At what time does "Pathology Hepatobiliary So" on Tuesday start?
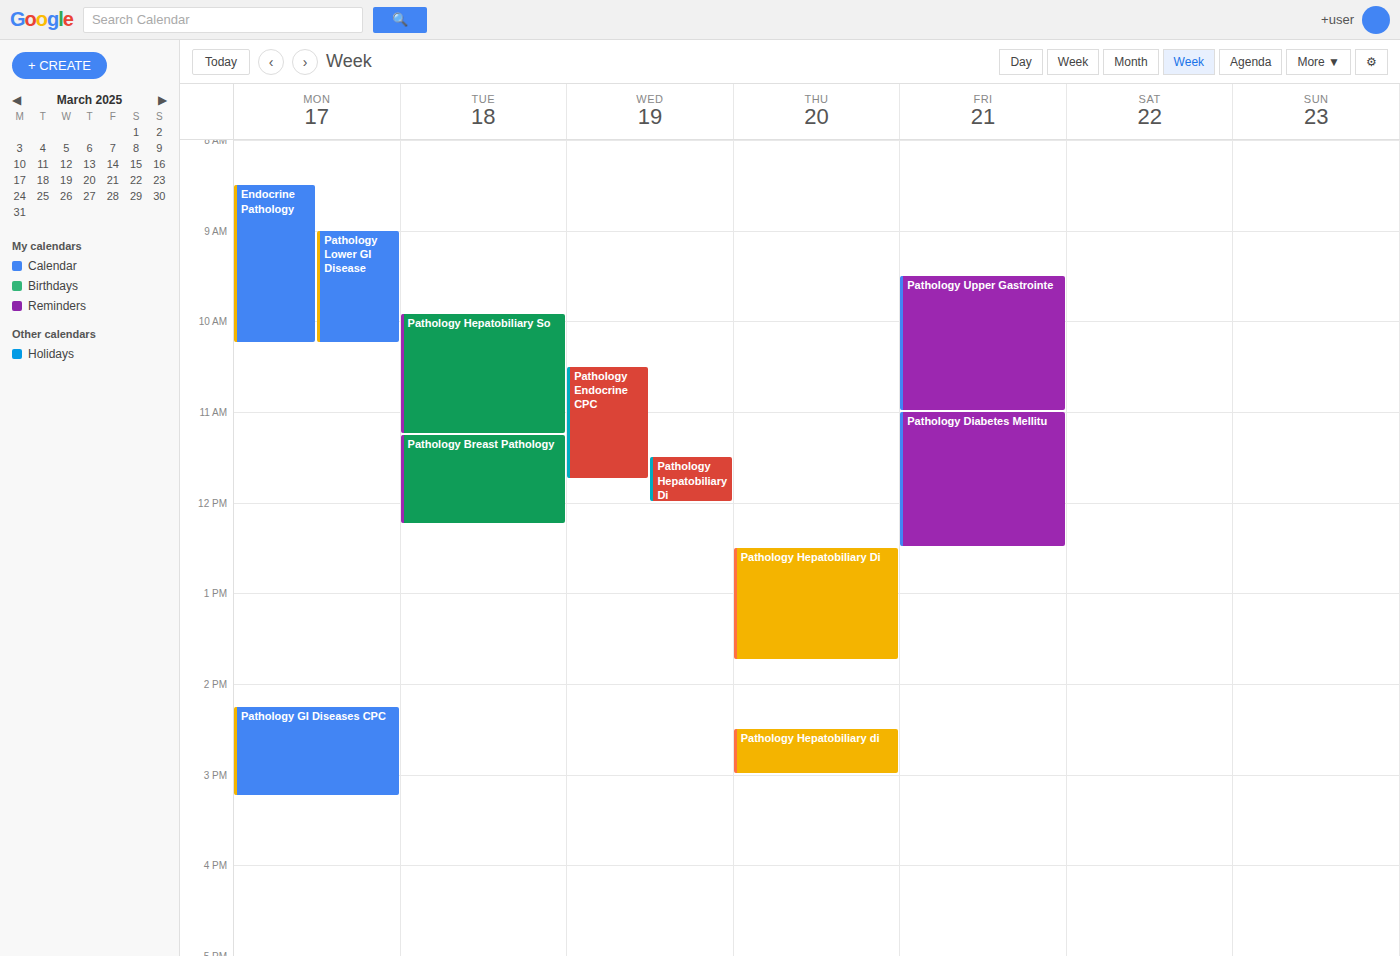
9:55 AM